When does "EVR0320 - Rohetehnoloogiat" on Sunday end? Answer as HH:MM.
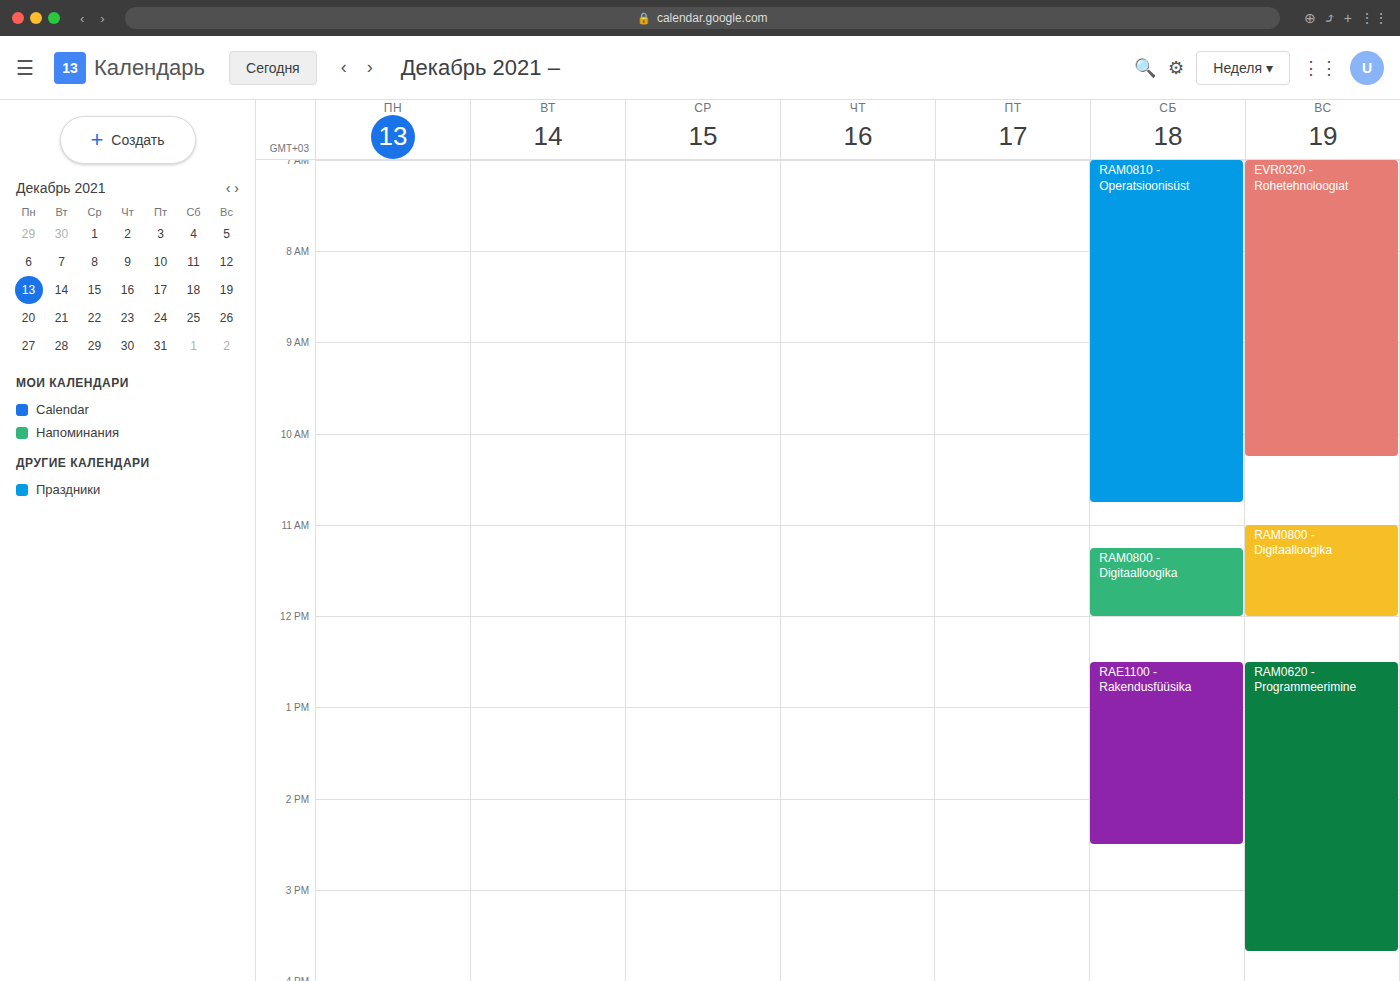
10:15